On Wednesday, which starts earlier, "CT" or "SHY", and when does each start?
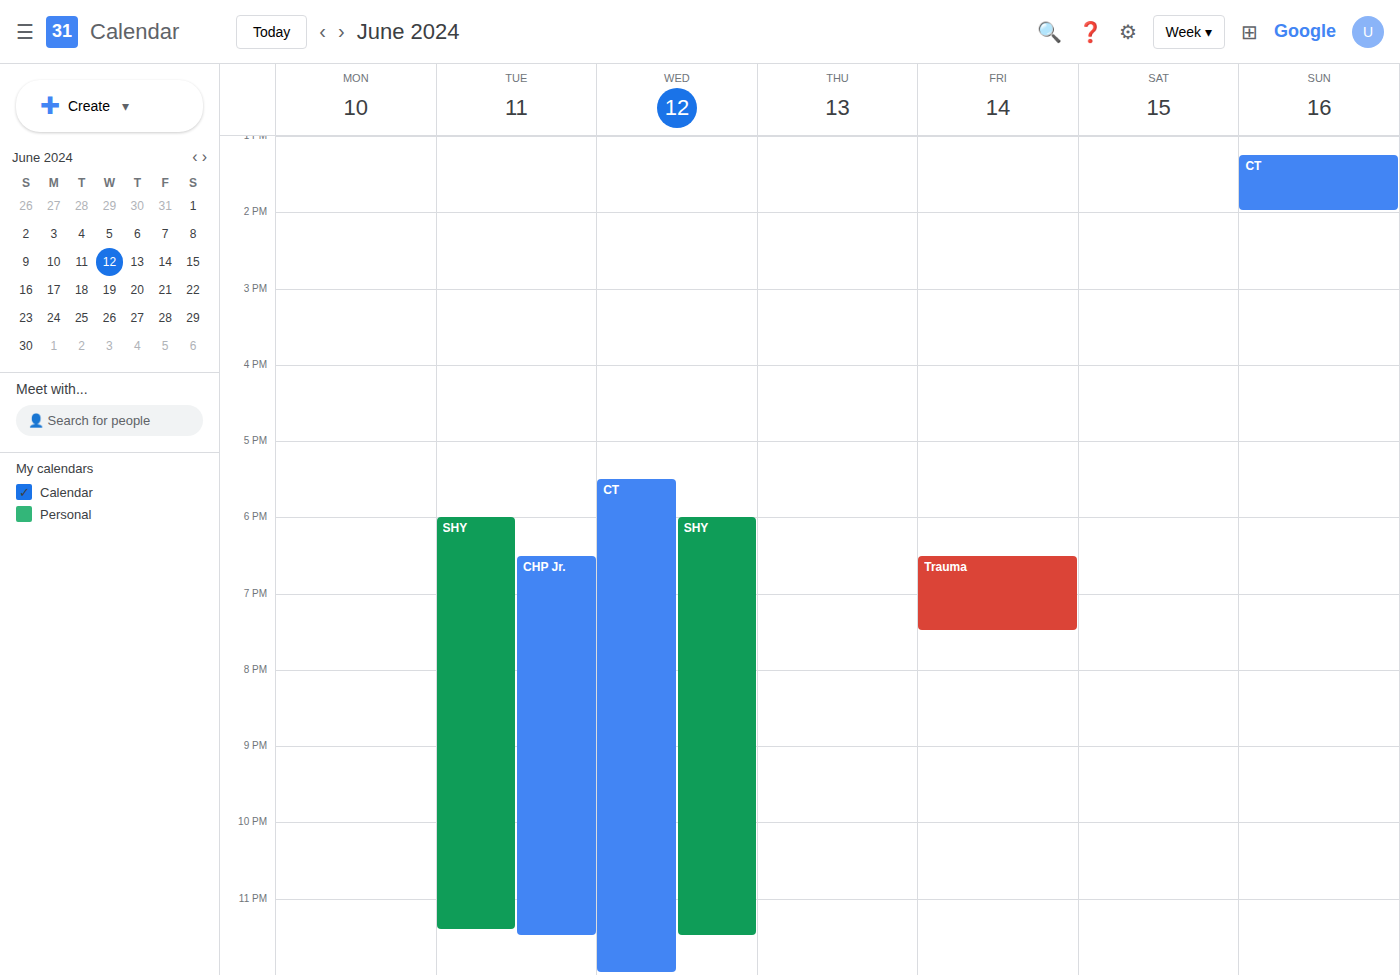
"CT" 17:30; "SHY" 18:00.